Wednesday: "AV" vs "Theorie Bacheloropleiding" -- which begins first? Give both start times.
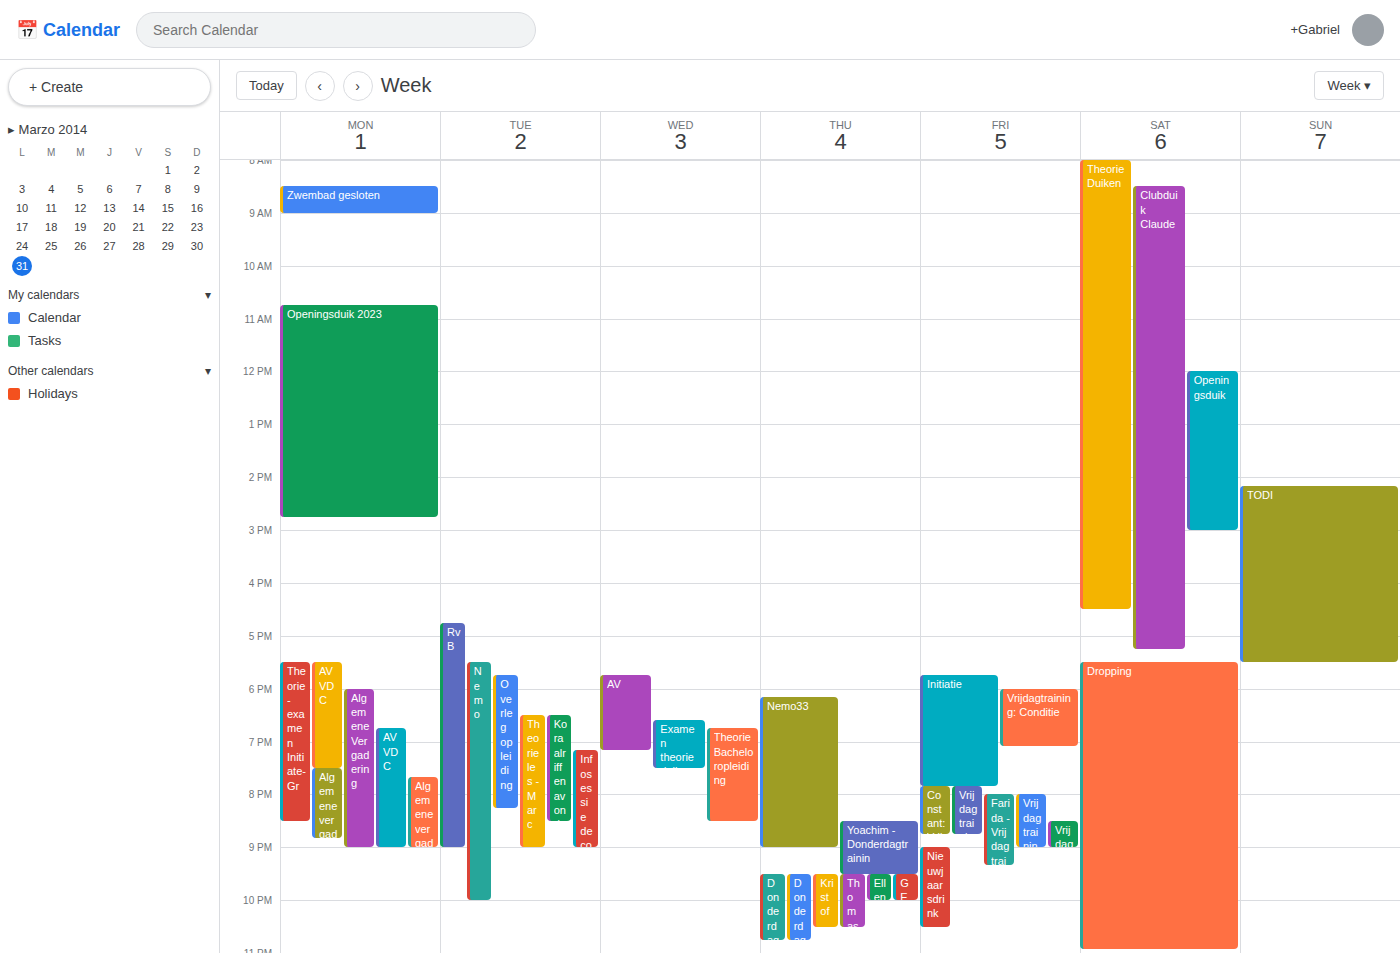
"AV" 5:45 PM; "Theorie Bacheloropleiding" 6:45 PM.